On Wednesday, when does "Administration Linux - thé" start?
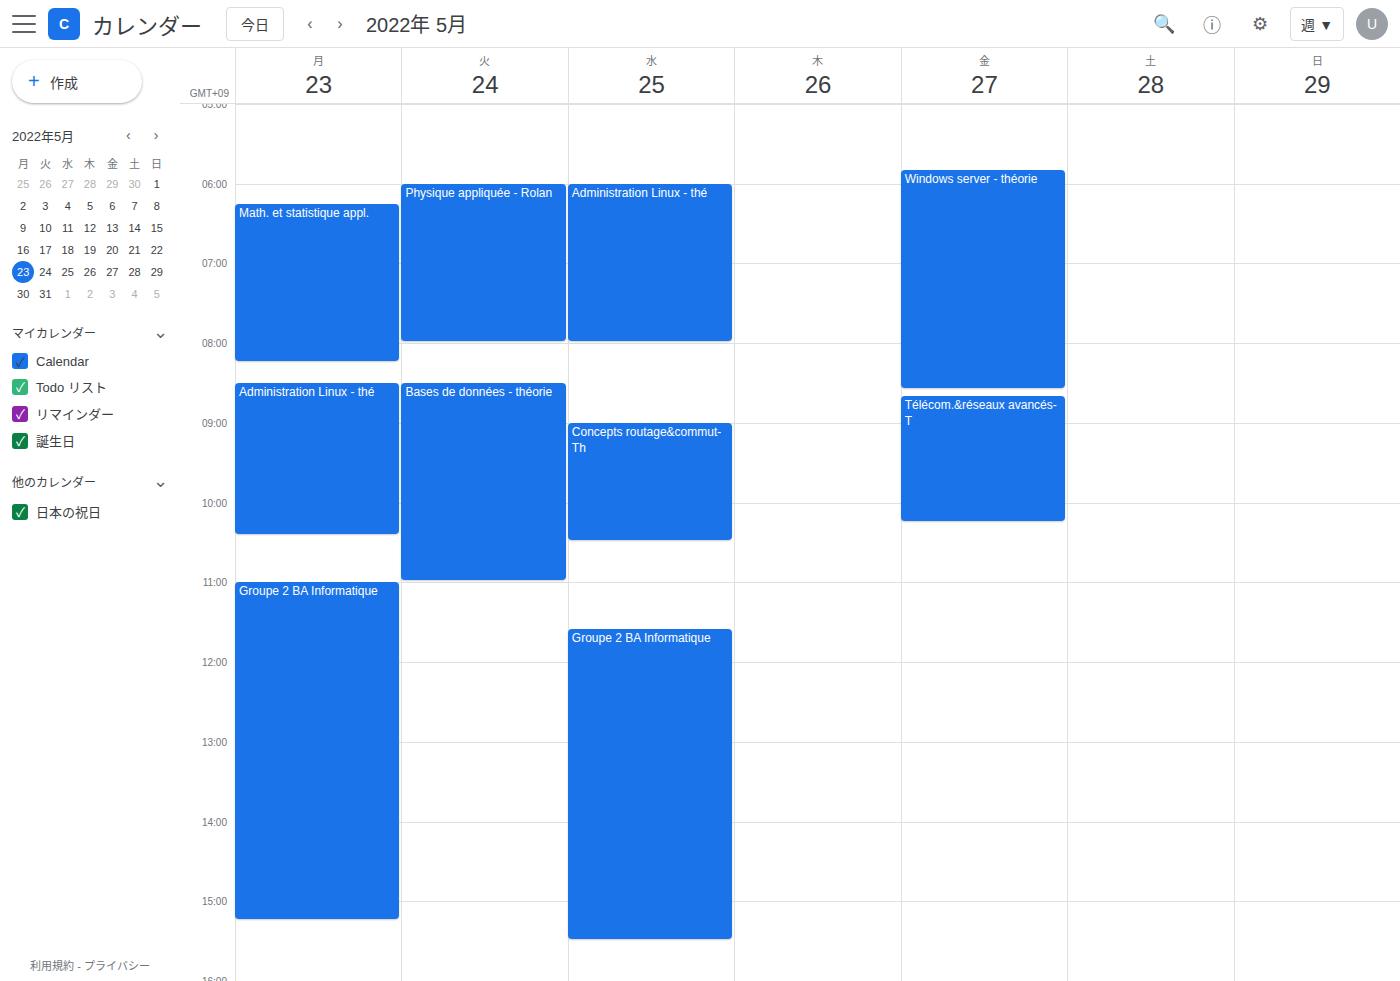
6:00 AM